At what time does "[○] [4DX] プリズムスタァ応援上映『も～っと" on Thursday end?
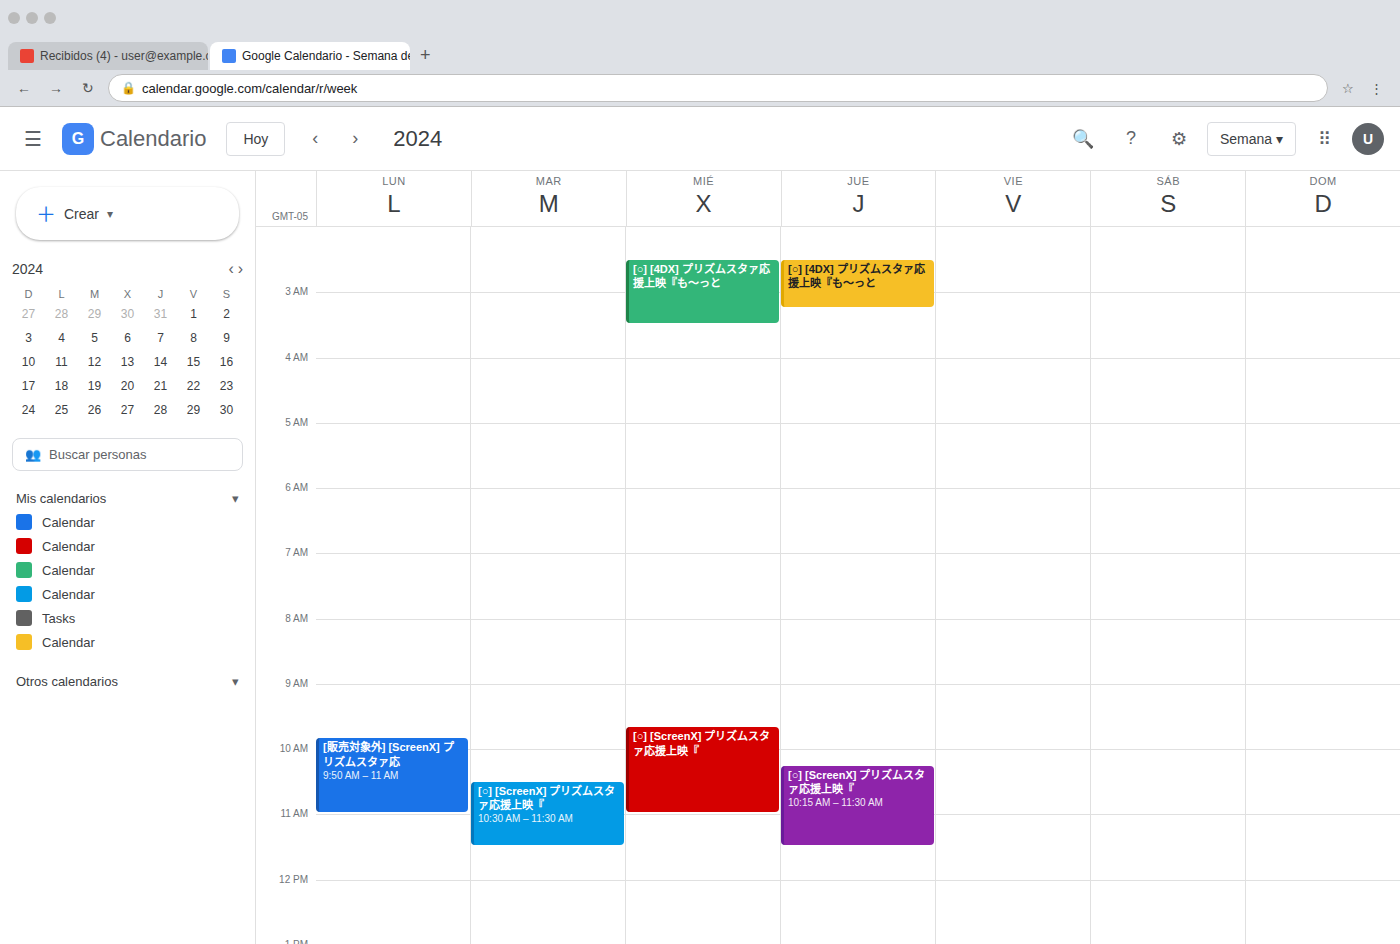
3:15 AM